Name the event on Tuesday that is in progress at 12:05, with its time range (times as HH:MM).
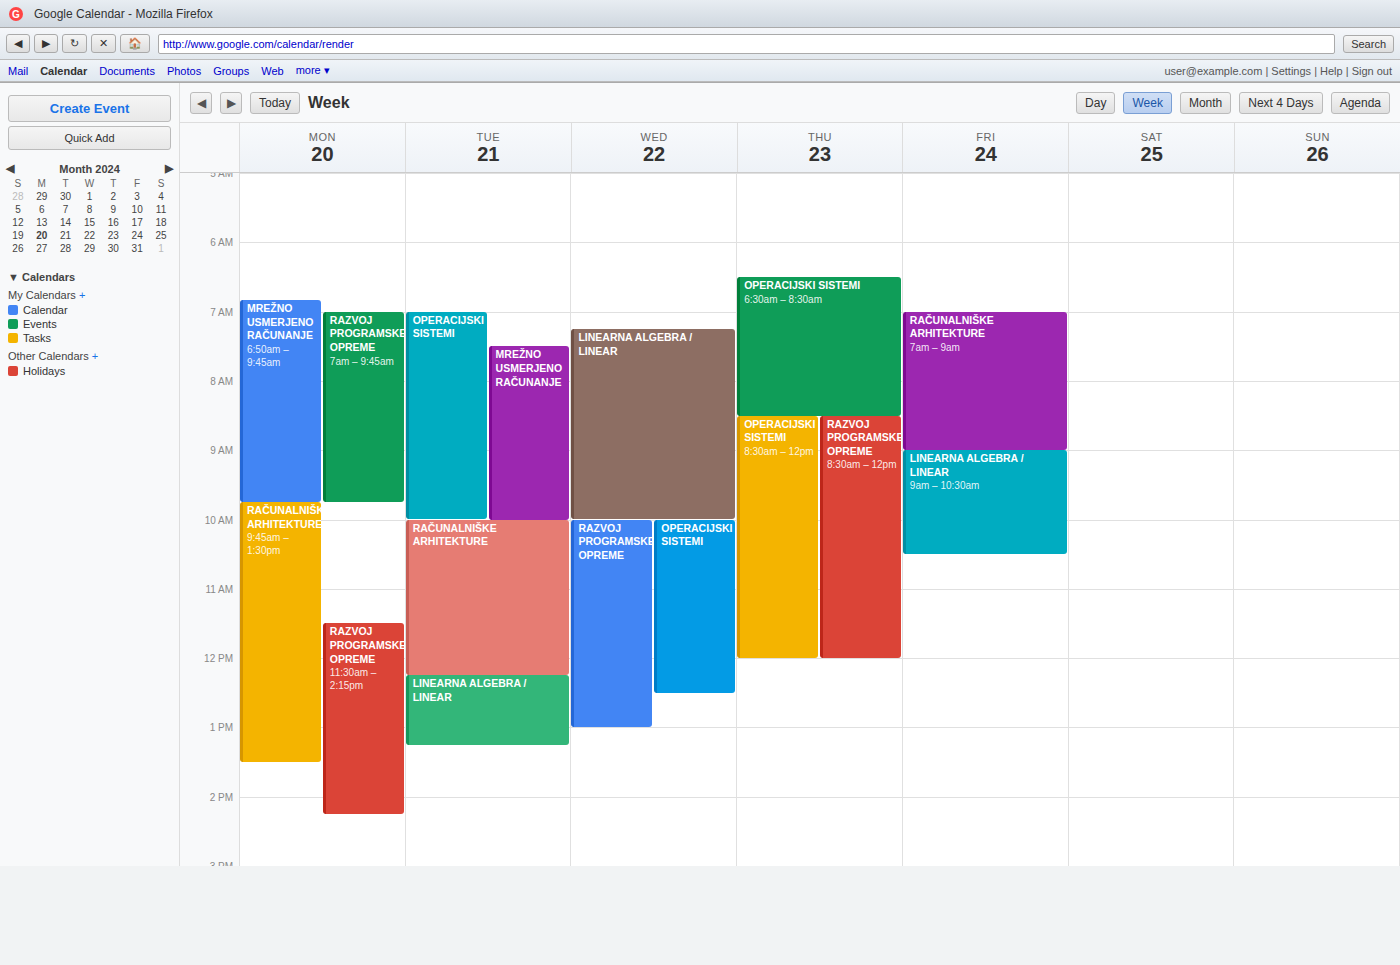
"RAČUNALNIŠKE ARHITEKTURE", 10:00 to 12:15